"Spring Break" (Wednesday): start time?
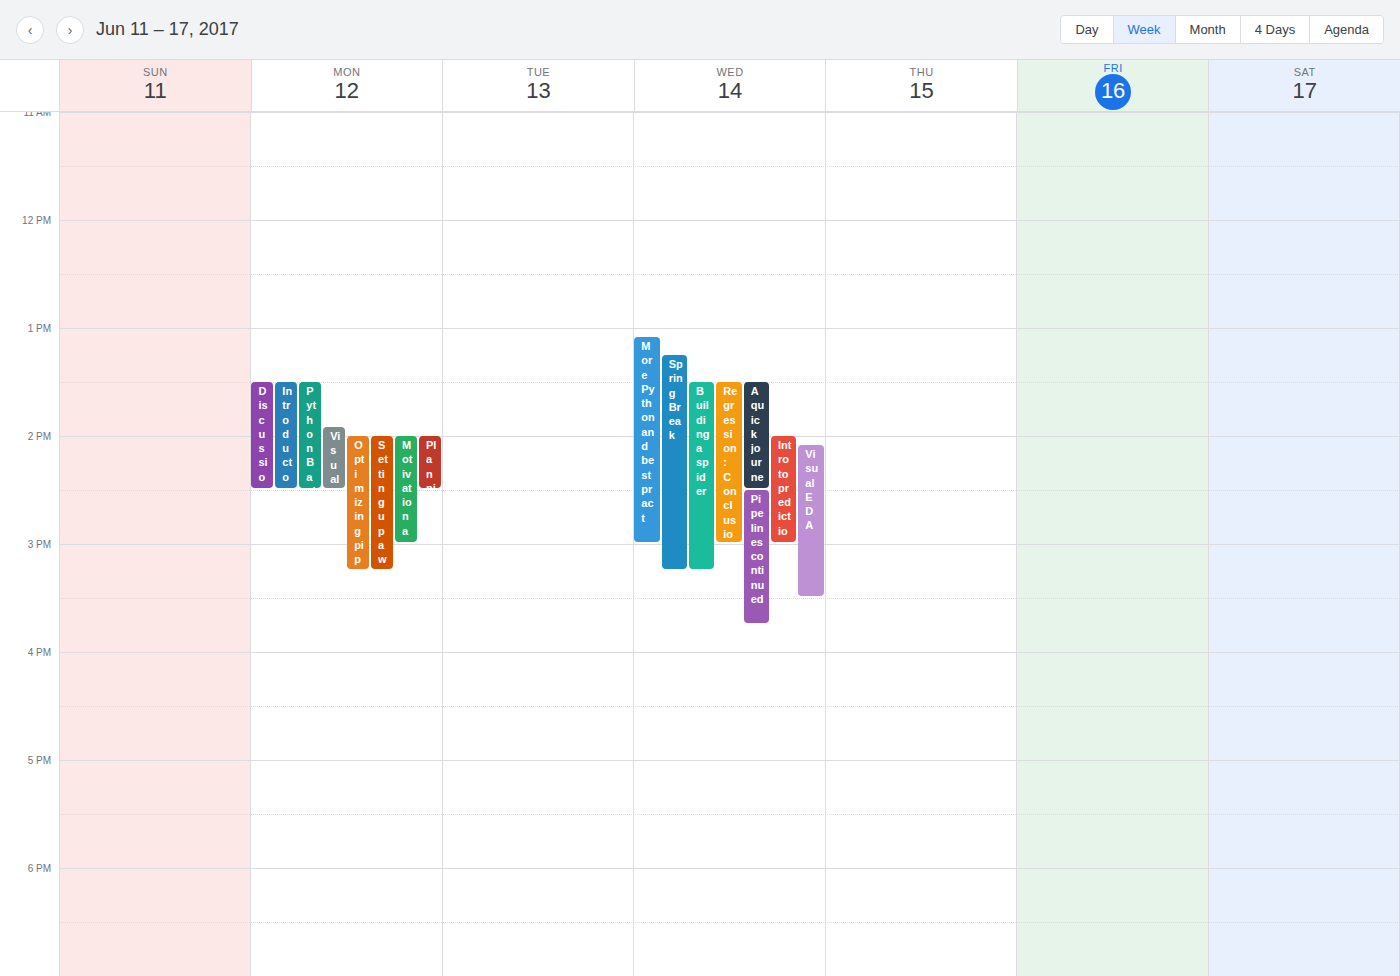
13:15